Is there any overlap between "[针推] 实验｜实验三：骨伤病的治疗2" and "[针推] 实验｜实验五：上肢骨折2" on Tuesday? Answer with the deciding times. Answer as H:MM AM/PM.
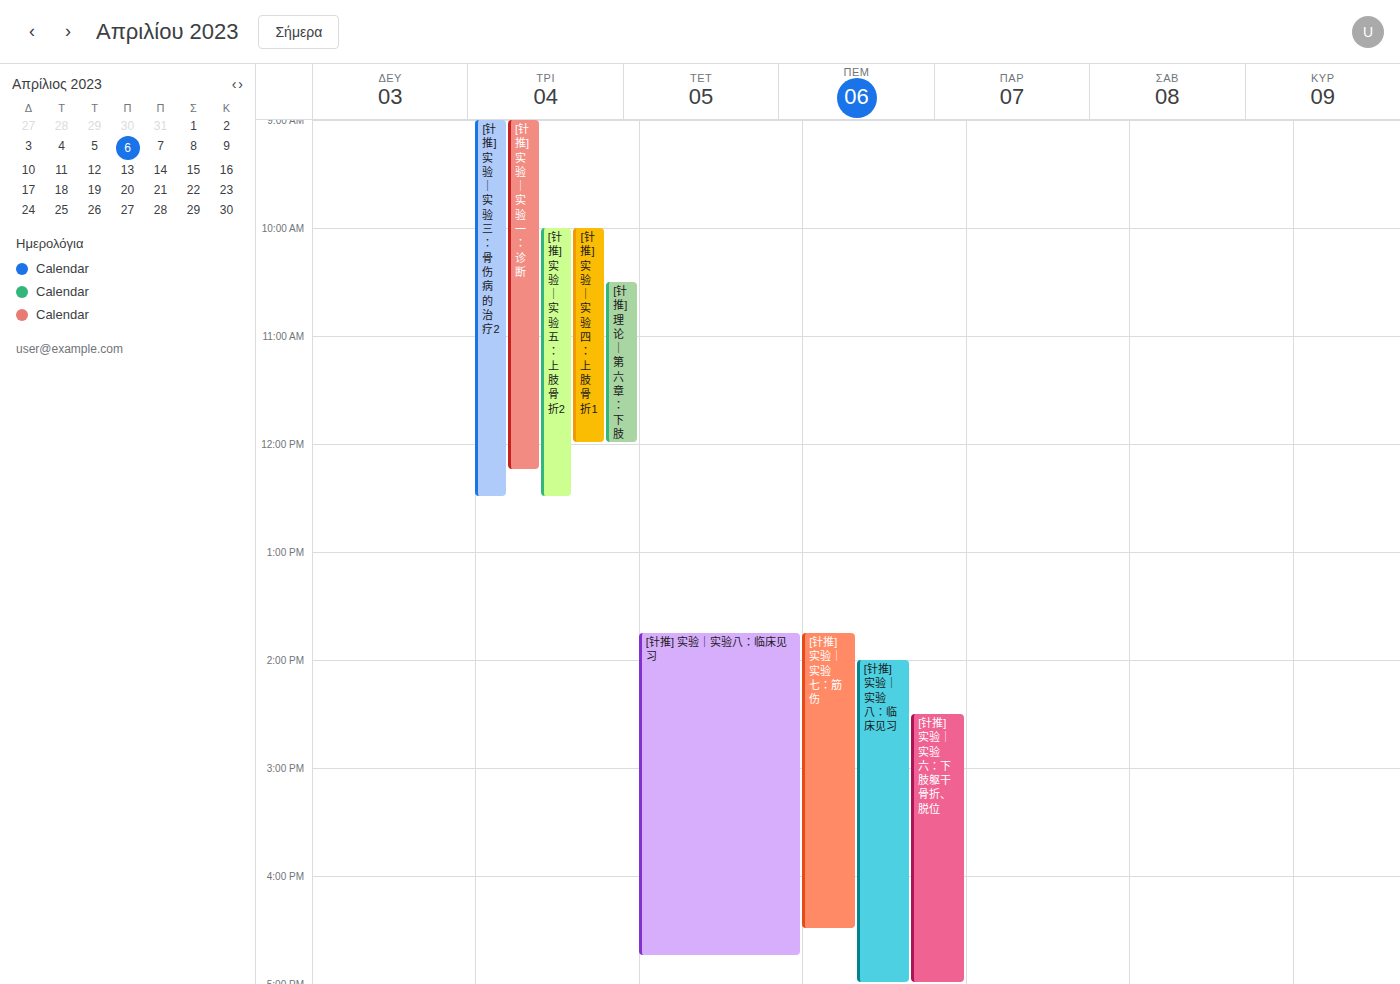
"[针推] 实验｜实验五：上肢骨折2" starts at 10:00 AM, before "[针推] 实验｜实验三：骨伤病的治疗2" ends at 12:30 PM -- they overlap.